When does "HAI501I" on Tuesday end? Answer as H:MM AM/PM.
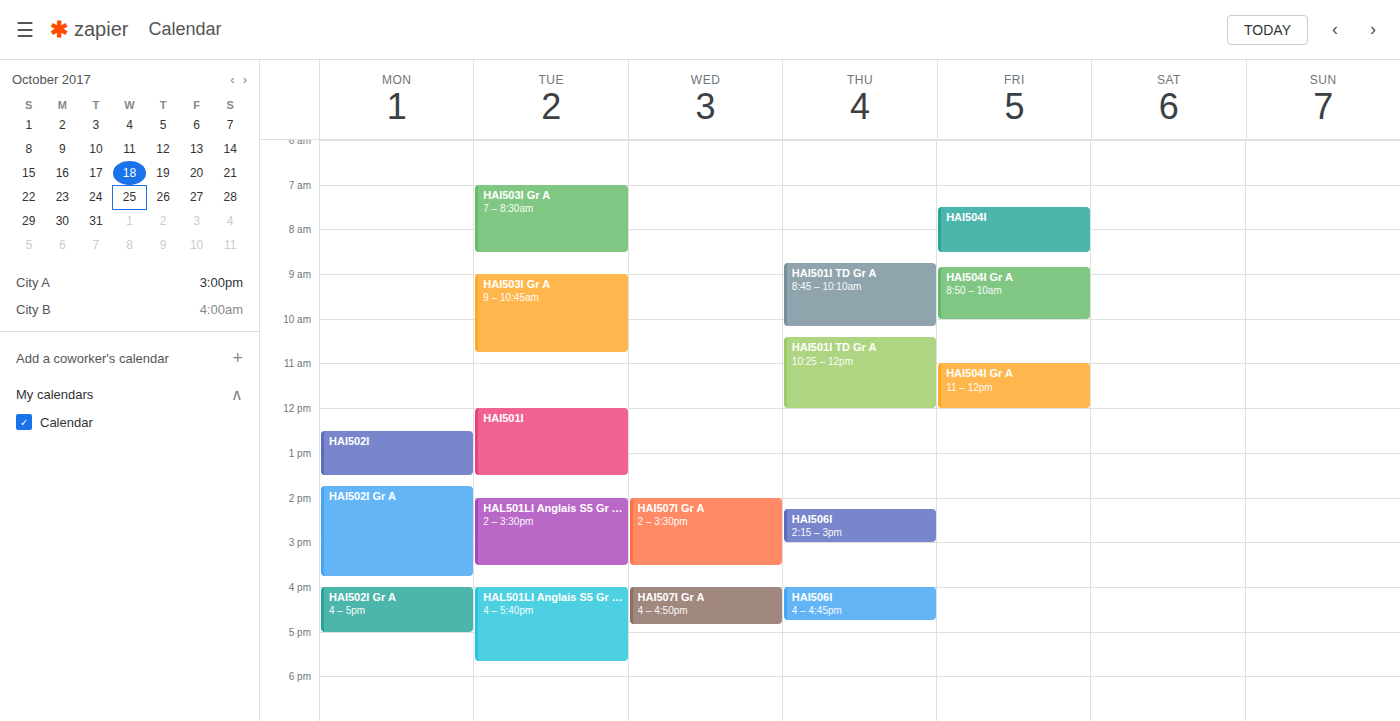
1:30 PM